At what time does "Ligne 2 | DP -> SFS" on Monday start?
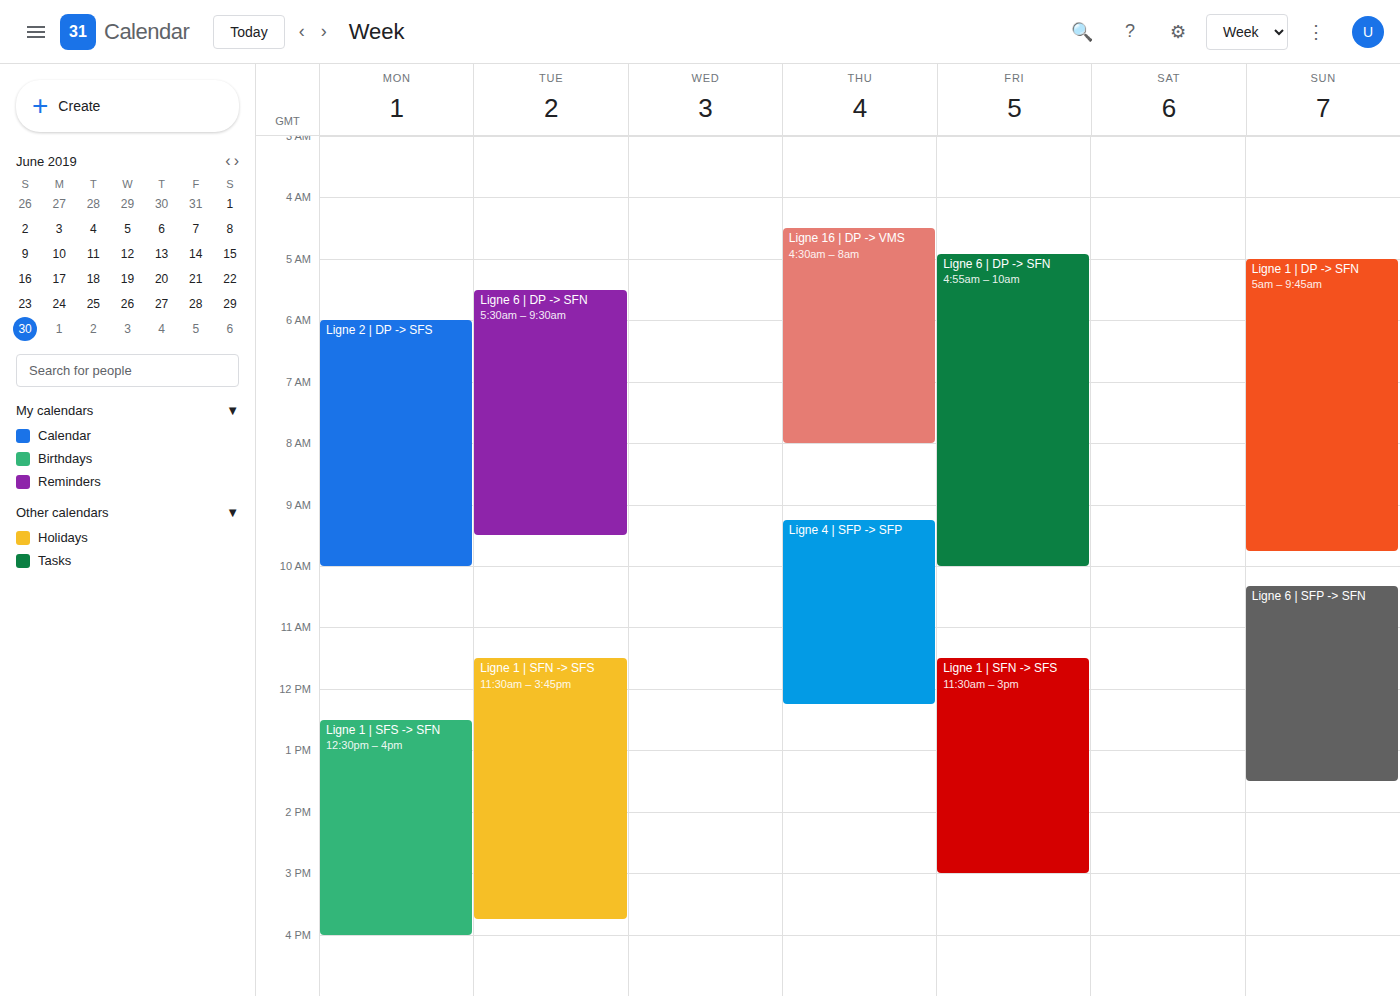
06:00